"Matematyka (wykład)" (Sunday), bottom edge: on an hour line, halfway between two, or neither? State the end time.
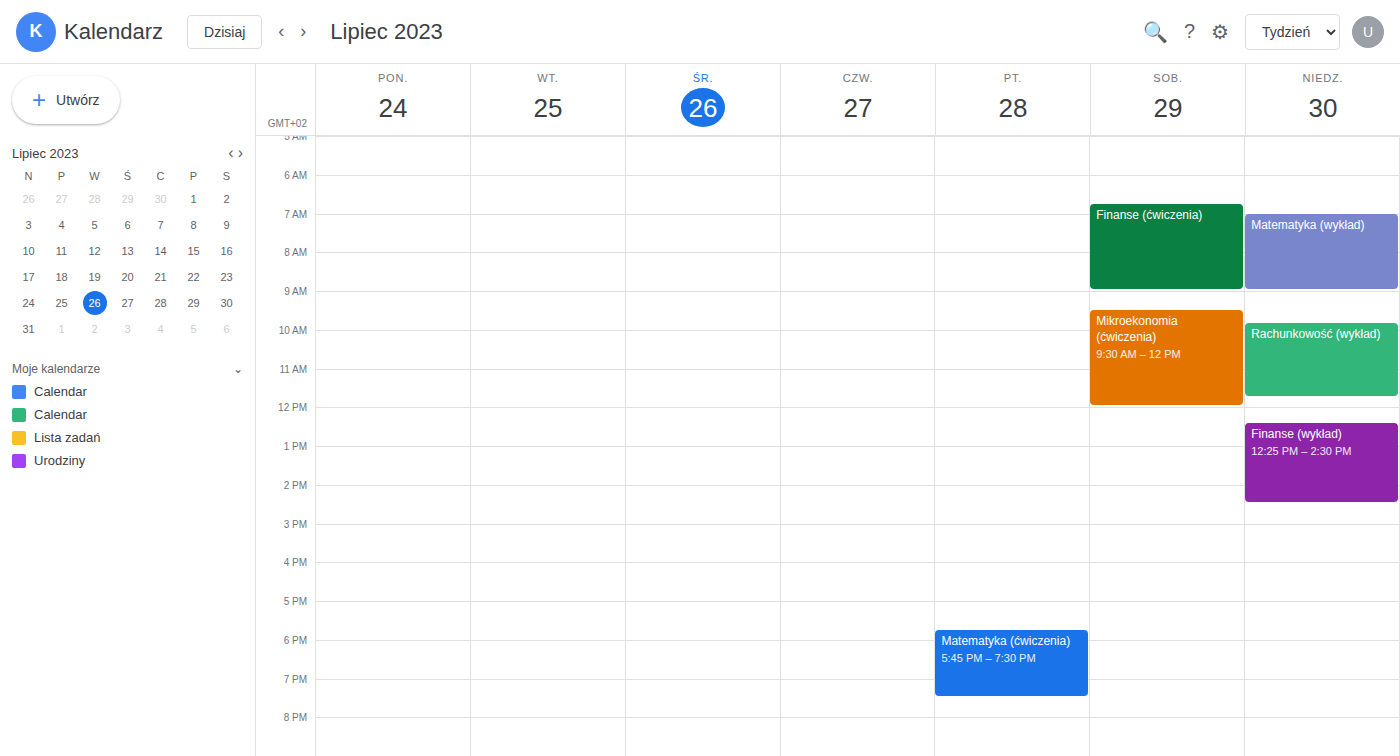
9:00 AM -- exactly on the 9 AM line.